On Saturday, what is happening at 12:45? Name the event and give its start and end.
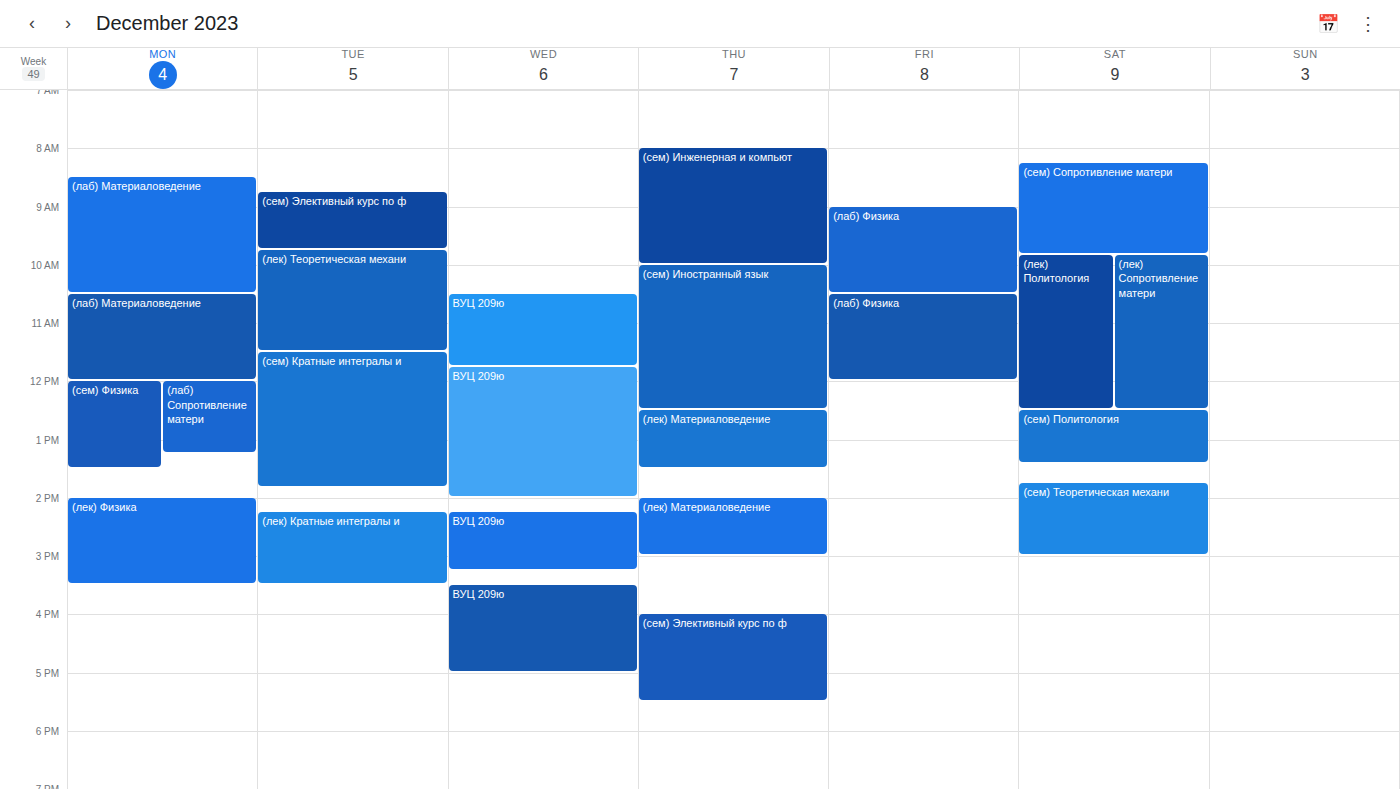
"(сем) Политология", 12:30 to 13:25